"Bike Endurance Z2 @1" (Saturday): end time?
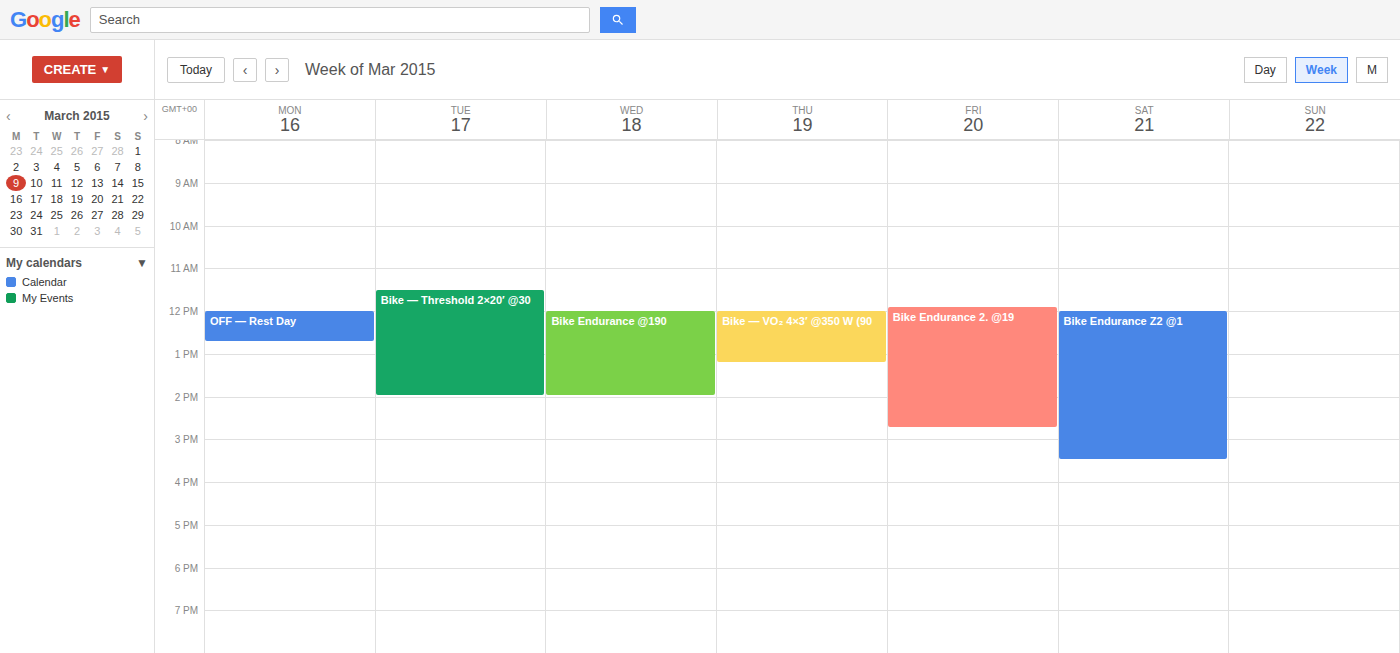
3:30 PM